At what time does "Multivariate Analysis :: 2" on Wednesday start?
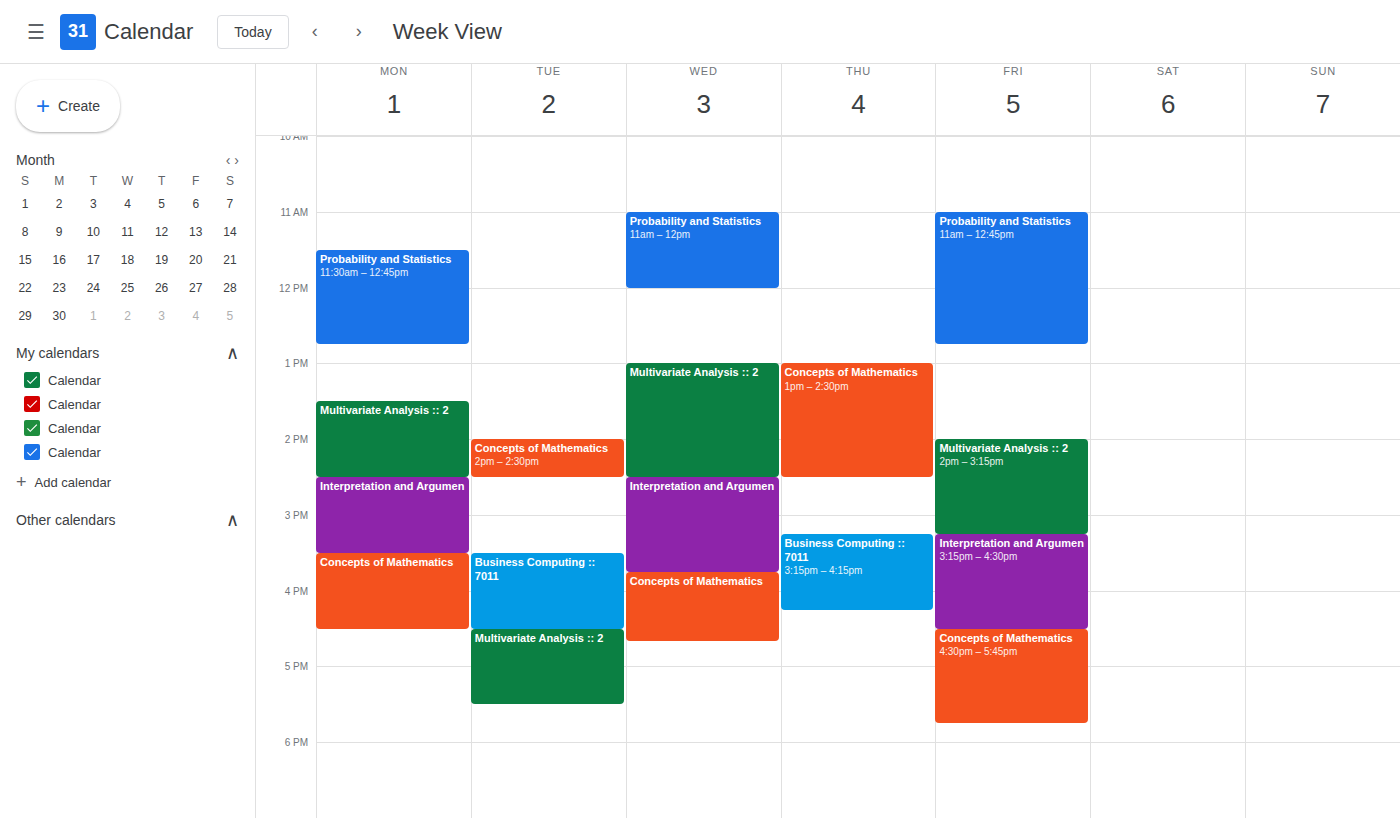
1:00 PM